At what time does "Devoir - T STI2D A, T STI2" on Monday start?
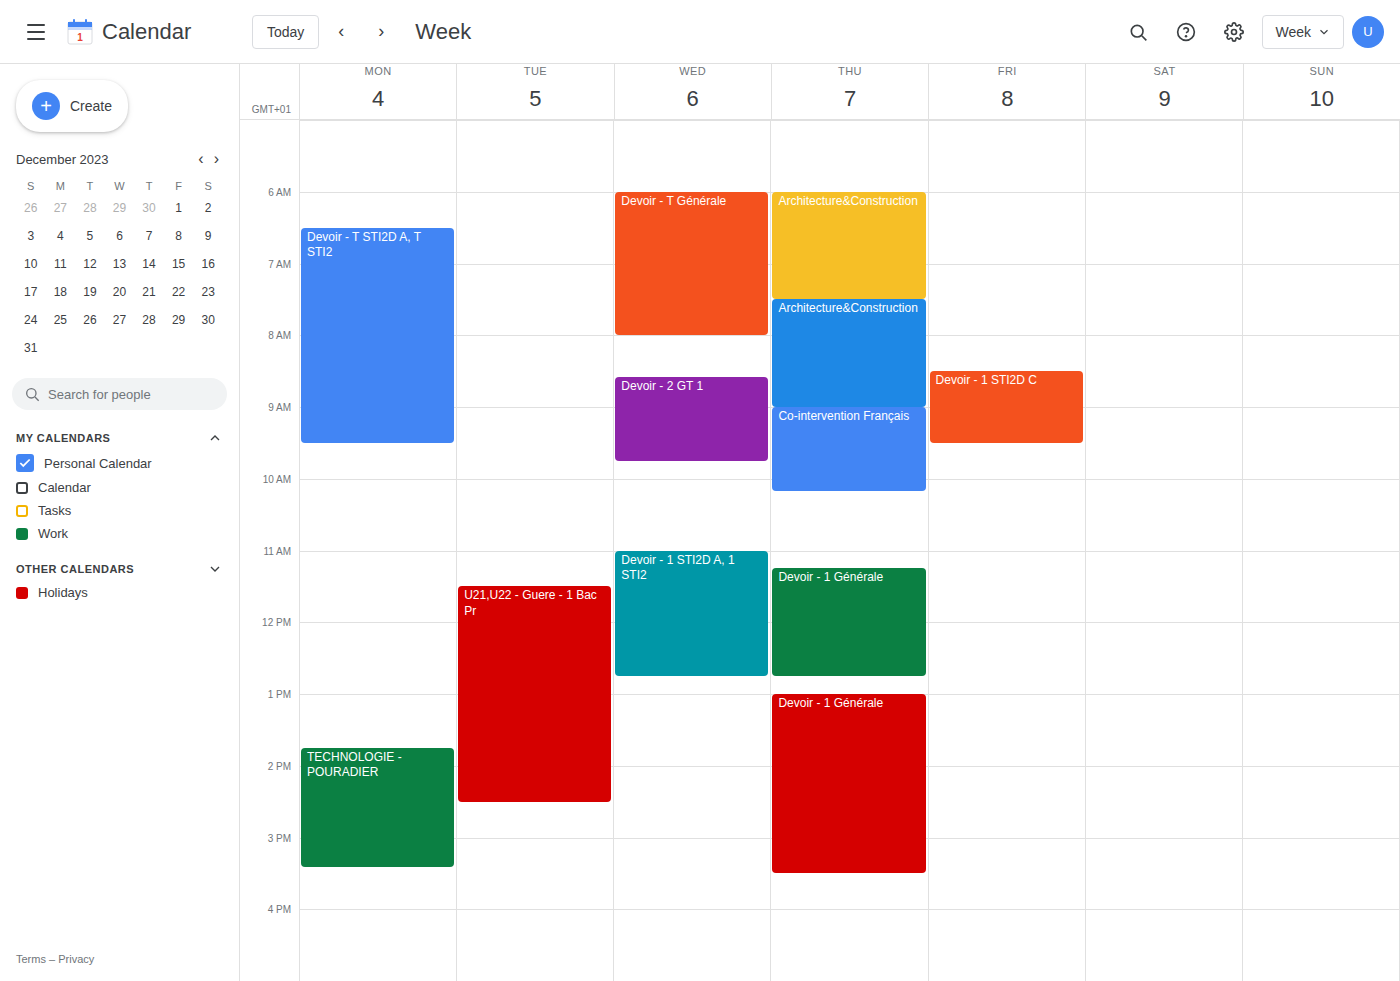
6:30 AM